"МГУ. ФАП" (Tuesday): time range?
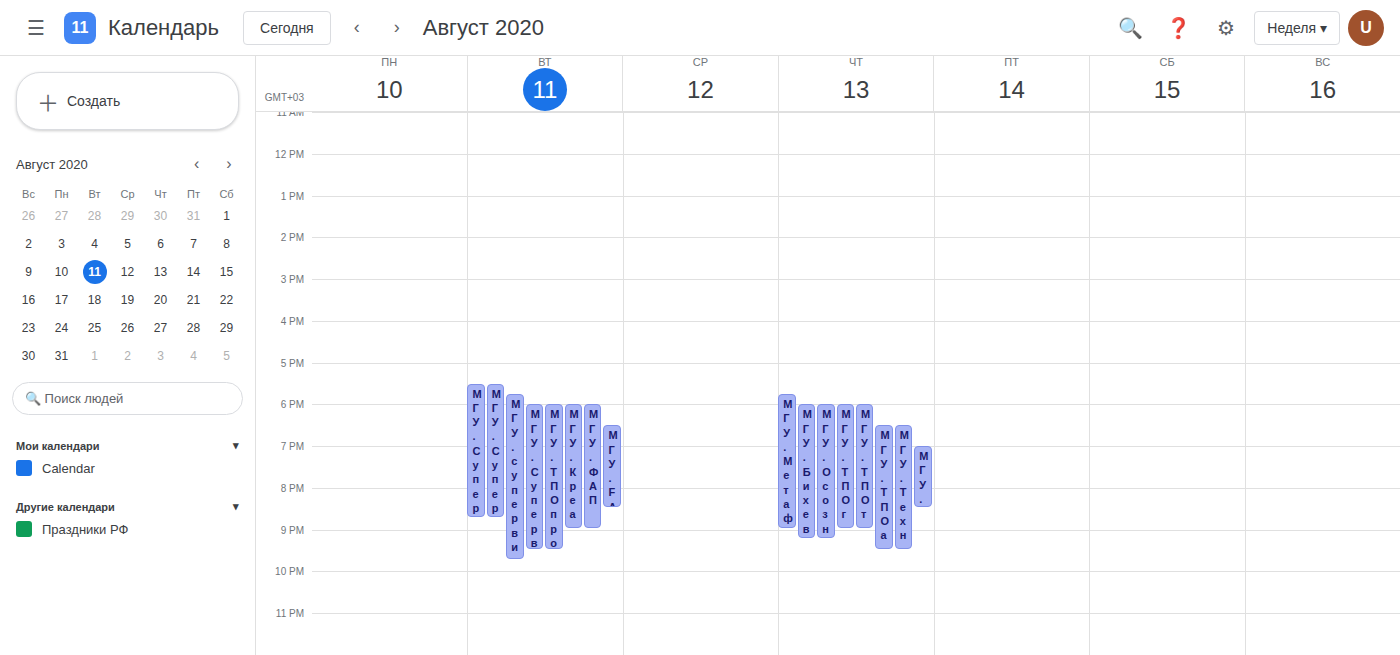
6:00 PM to 9:00 PM